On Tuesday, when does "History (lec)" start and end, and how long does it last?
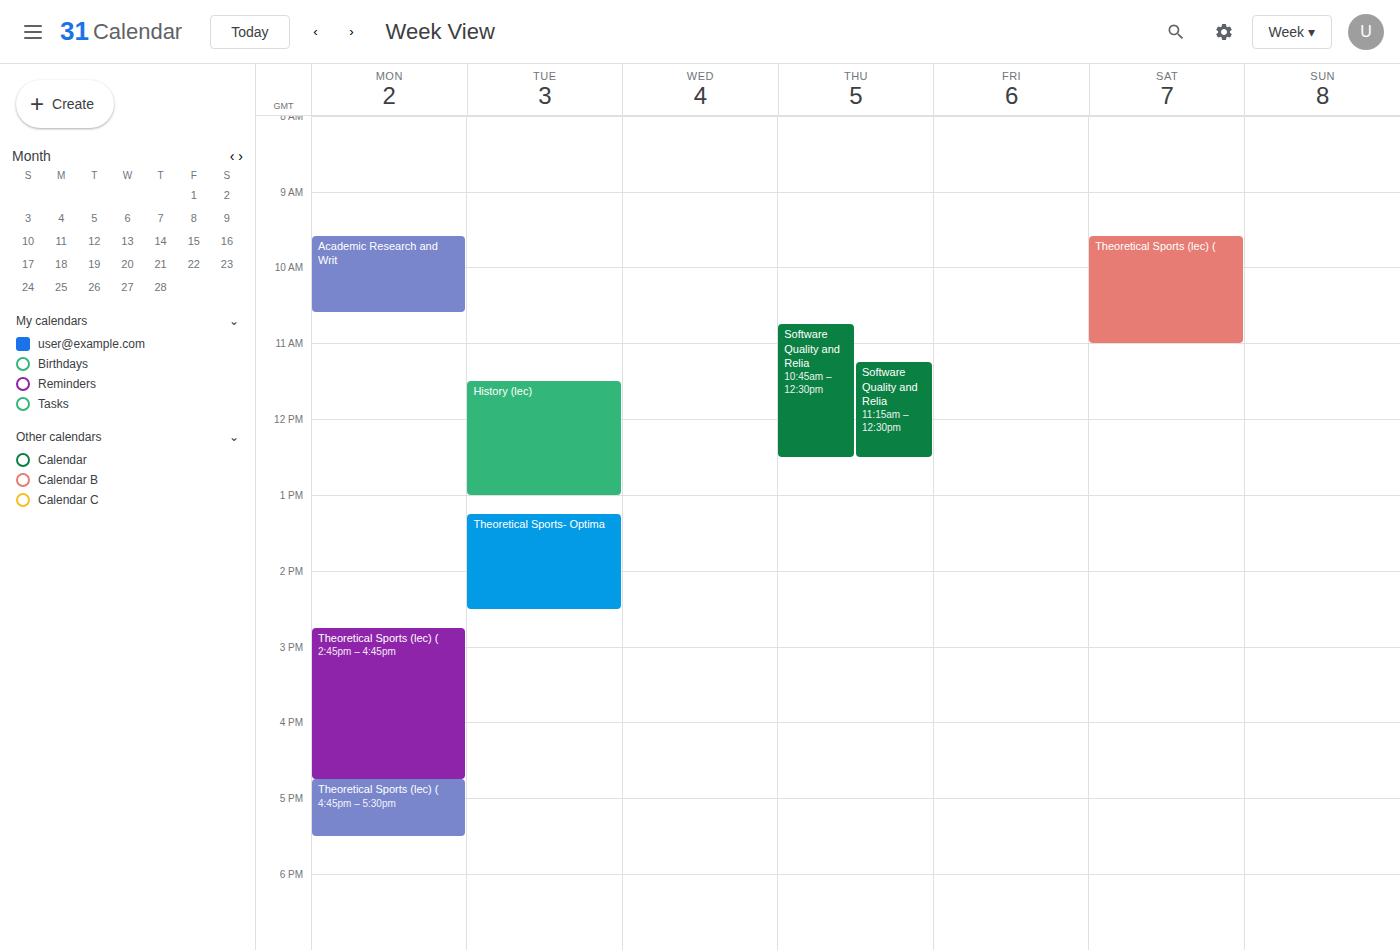
11:30 AM to 1:00 PM, 1 hour 30 minutes